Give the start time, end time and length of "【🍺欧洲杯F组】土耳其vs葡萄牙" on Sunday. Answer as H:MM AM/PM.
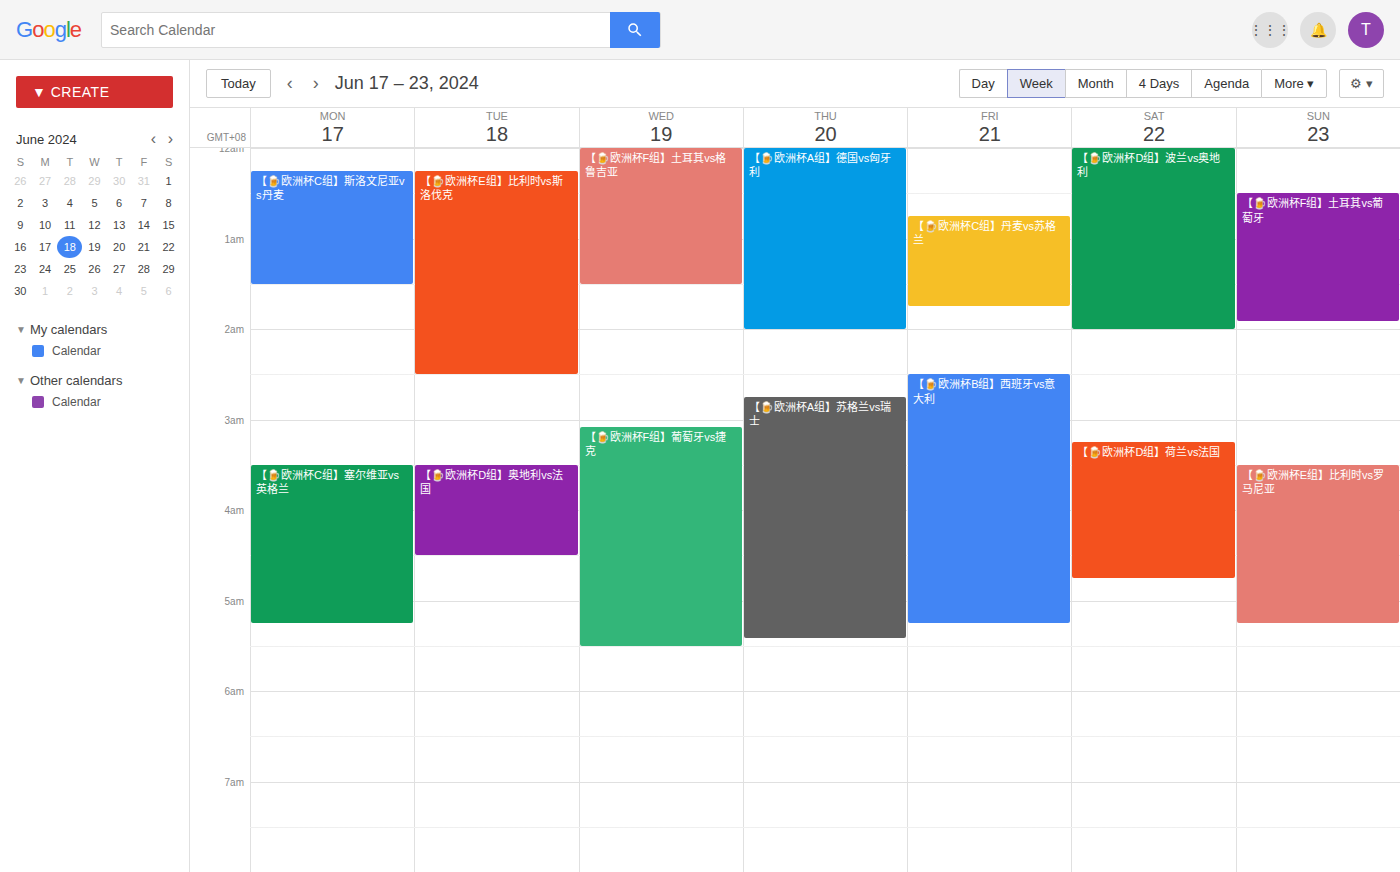
12:30 AM to 1:55 AM, 1 hour 25 minutes